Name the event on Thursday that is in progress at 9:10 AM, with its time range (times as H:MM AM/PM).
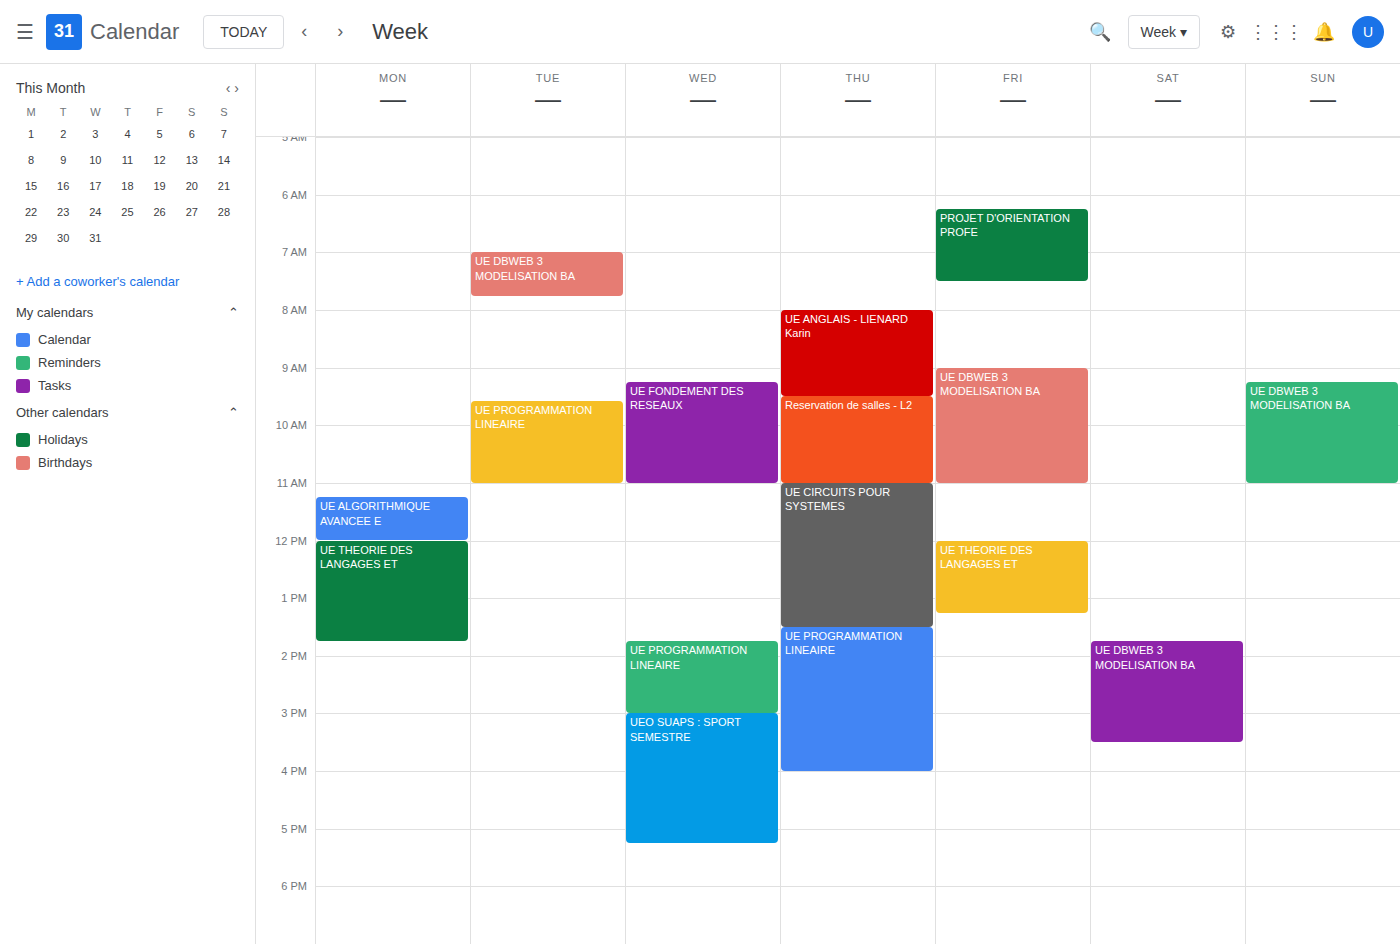
"UE ANGLAIS - LIENARD Karin", 8:00 AM to 9:30 AM